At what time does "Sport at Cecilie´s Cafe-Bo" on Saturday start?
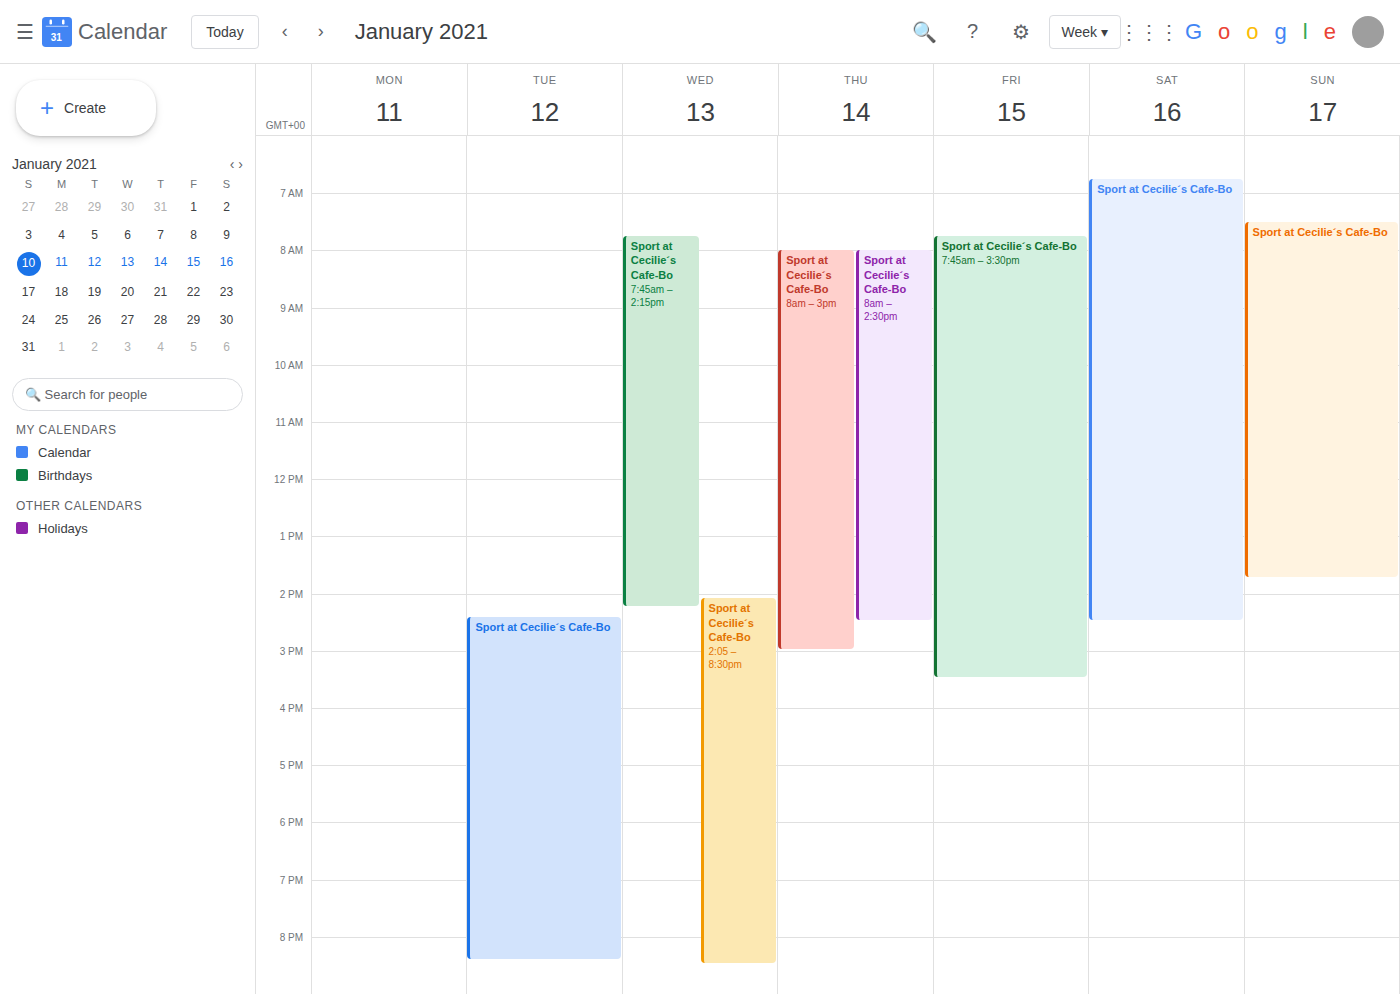
6:45 AM